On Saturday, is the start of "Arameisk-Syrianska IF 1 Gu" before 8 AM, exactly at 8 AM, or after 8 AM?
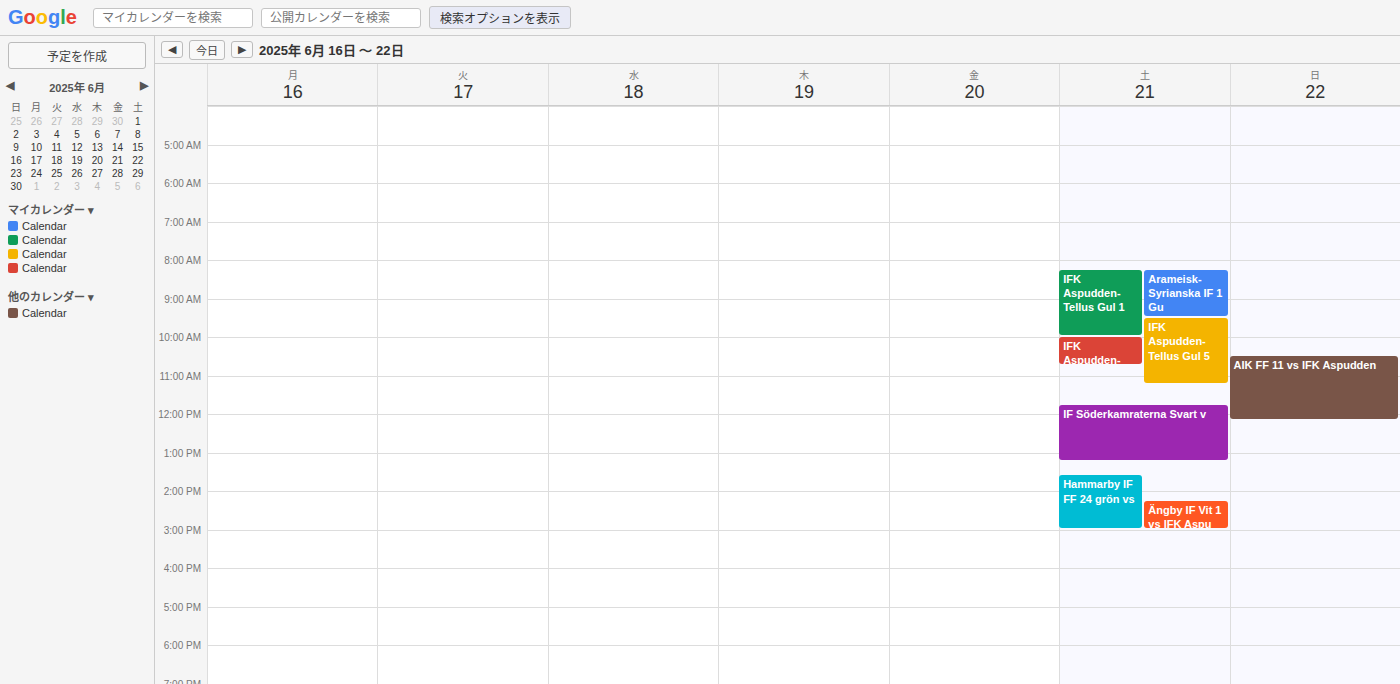
8:15 AM -- after 8 AM, 15 minutes below the 8 AM line.